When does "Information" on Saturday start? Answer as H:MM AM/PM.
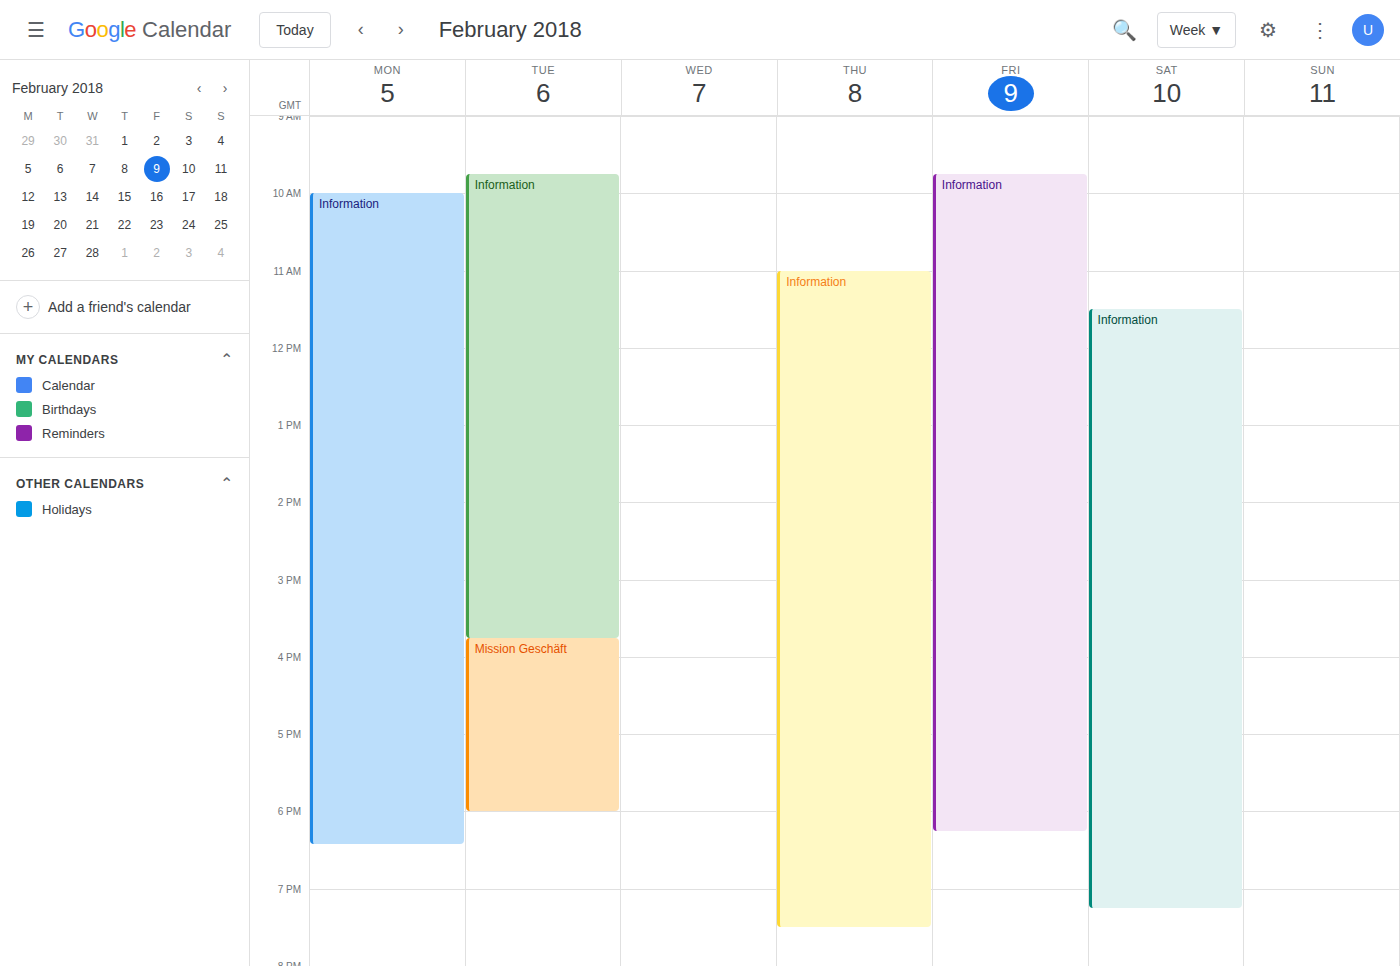
11:30 AM